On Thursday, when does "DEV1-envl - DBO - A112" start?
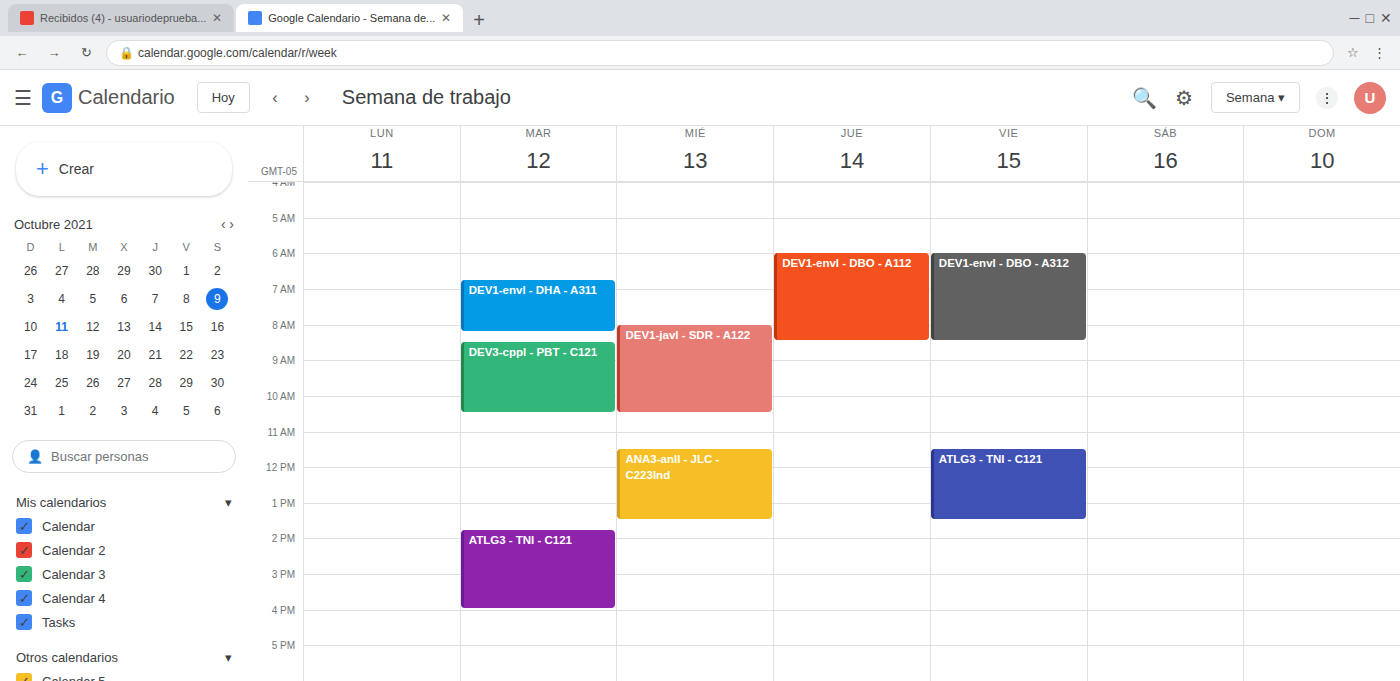
6:00 AM